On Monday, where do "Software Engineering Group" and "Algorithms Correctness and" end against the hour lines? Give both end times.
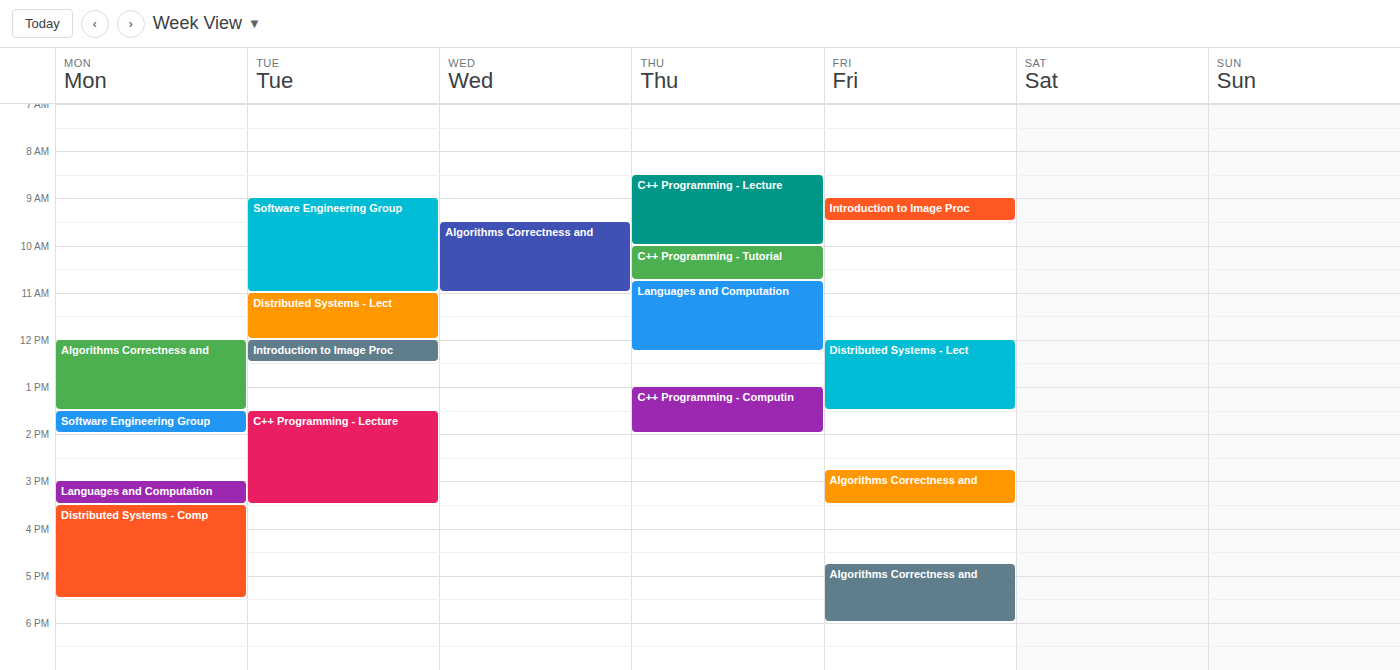
"Software Engineering Group": 2:00 PM, exactly on the 2 PM line. "Algorithms Correctness and": 1:30 PM, halfway between the 1 PM and 2 PM lines.